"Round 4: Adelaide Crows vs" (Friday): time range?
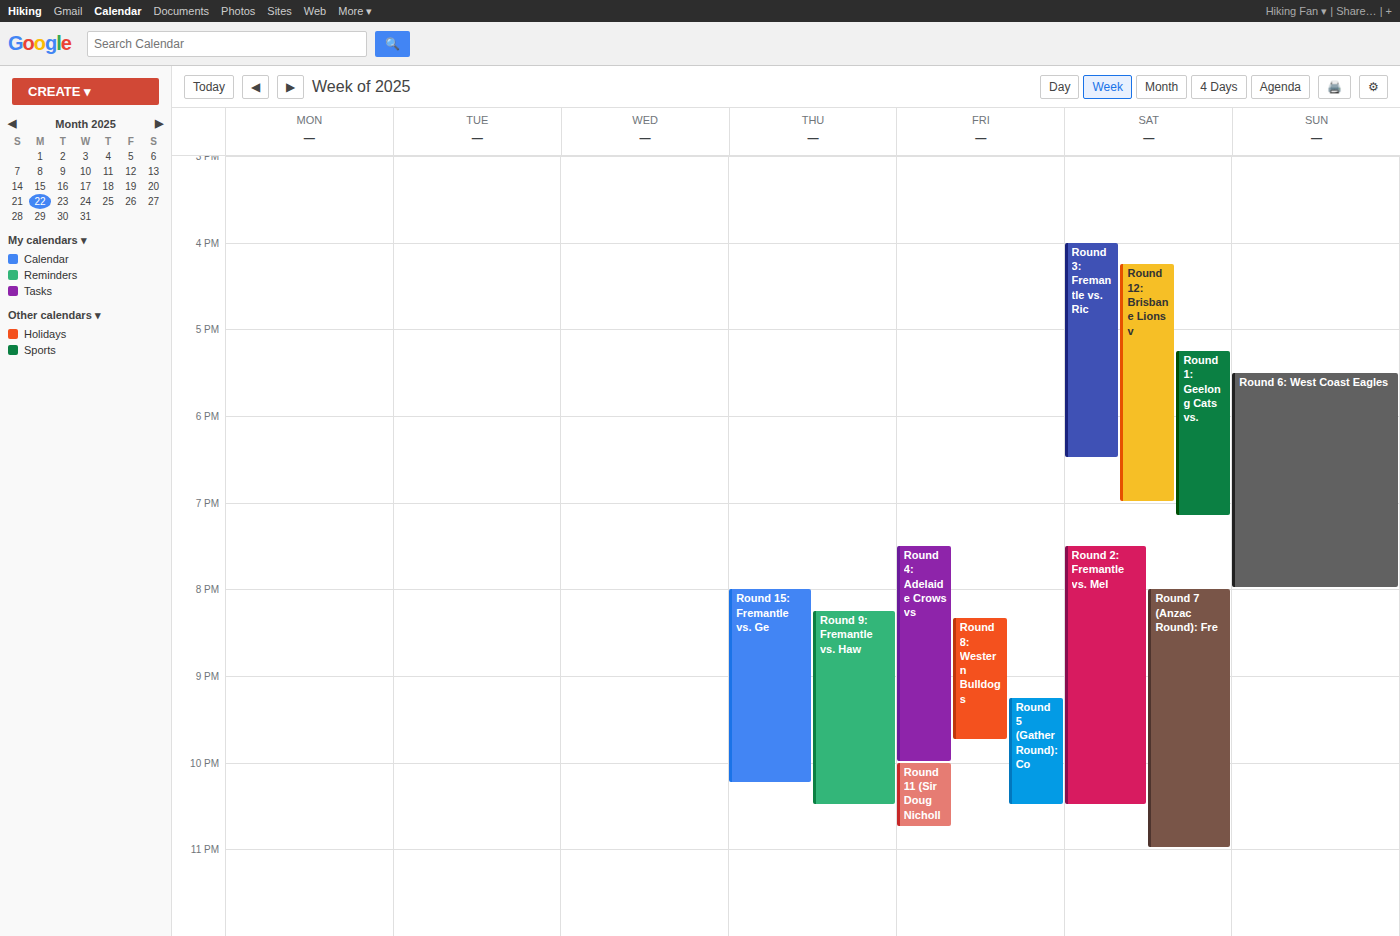
7:30 PM to 10:00 PM